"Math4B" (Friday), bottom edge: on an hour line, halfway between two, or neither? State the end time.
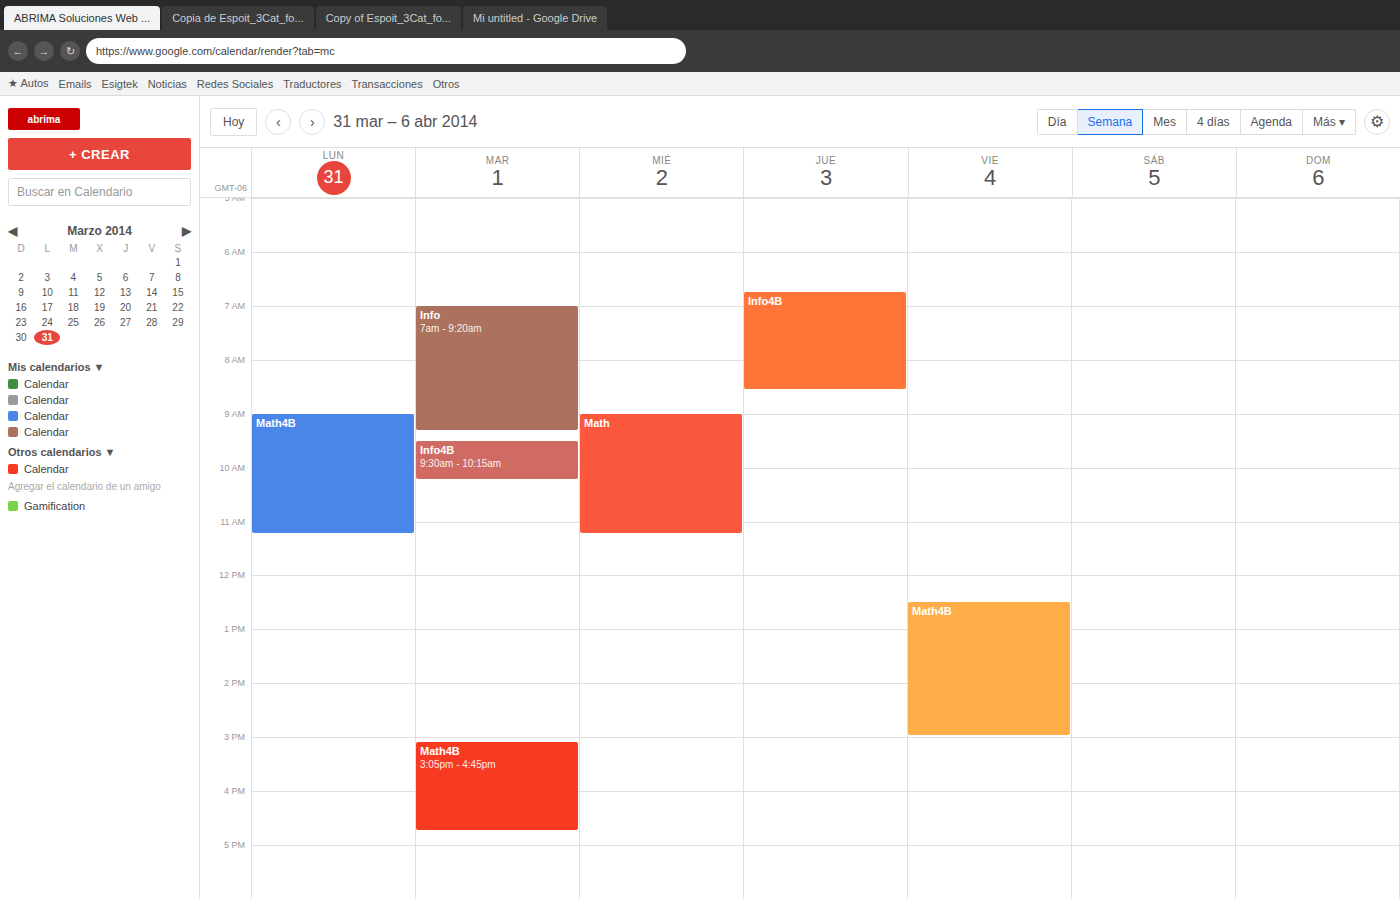
3:00 PM -- exactly on the 3 PM line.